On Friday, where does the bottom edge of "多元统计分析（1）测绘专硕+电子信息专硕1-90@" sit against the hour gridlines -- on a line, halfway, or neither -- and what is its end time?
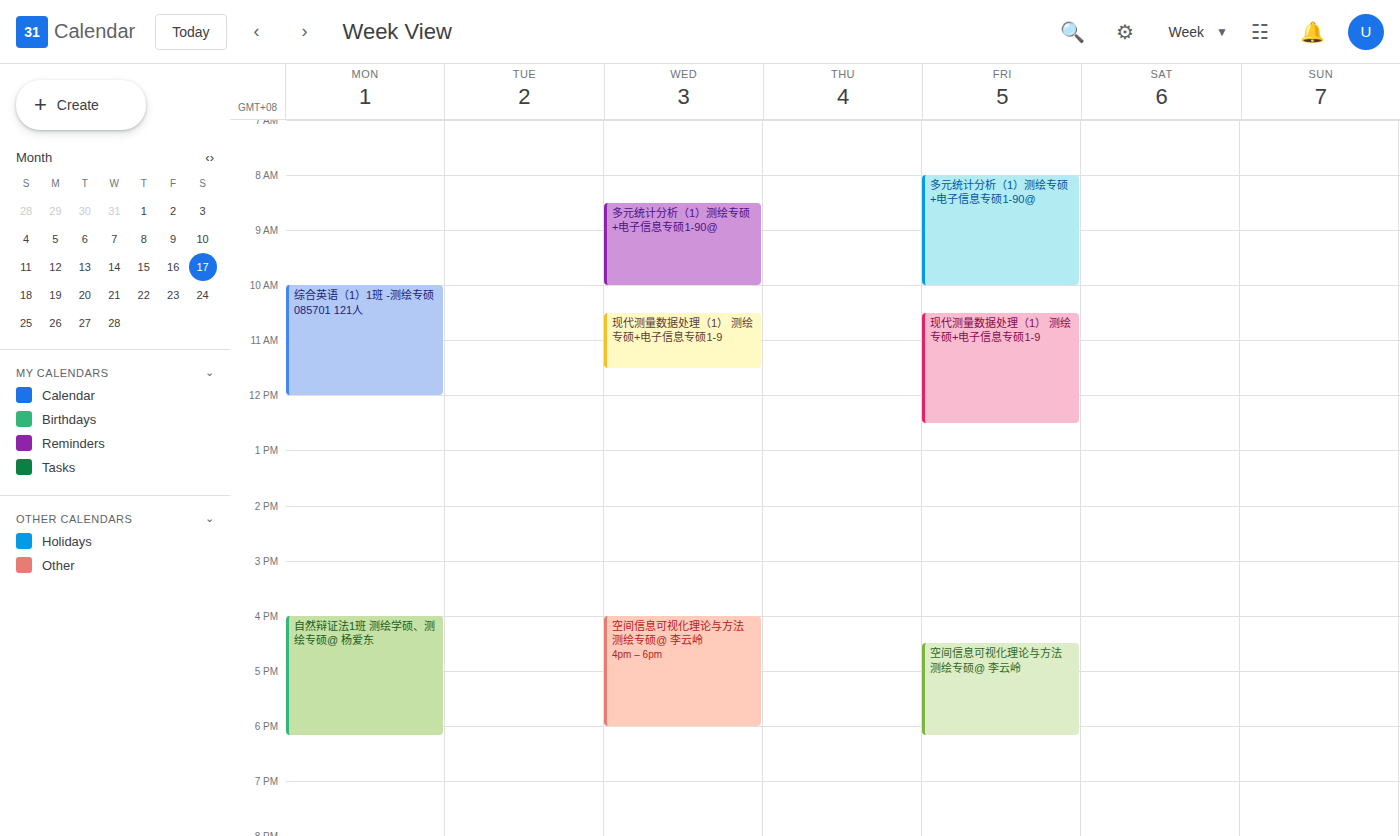
10:00 AM -- exactly on the 10 AM line.